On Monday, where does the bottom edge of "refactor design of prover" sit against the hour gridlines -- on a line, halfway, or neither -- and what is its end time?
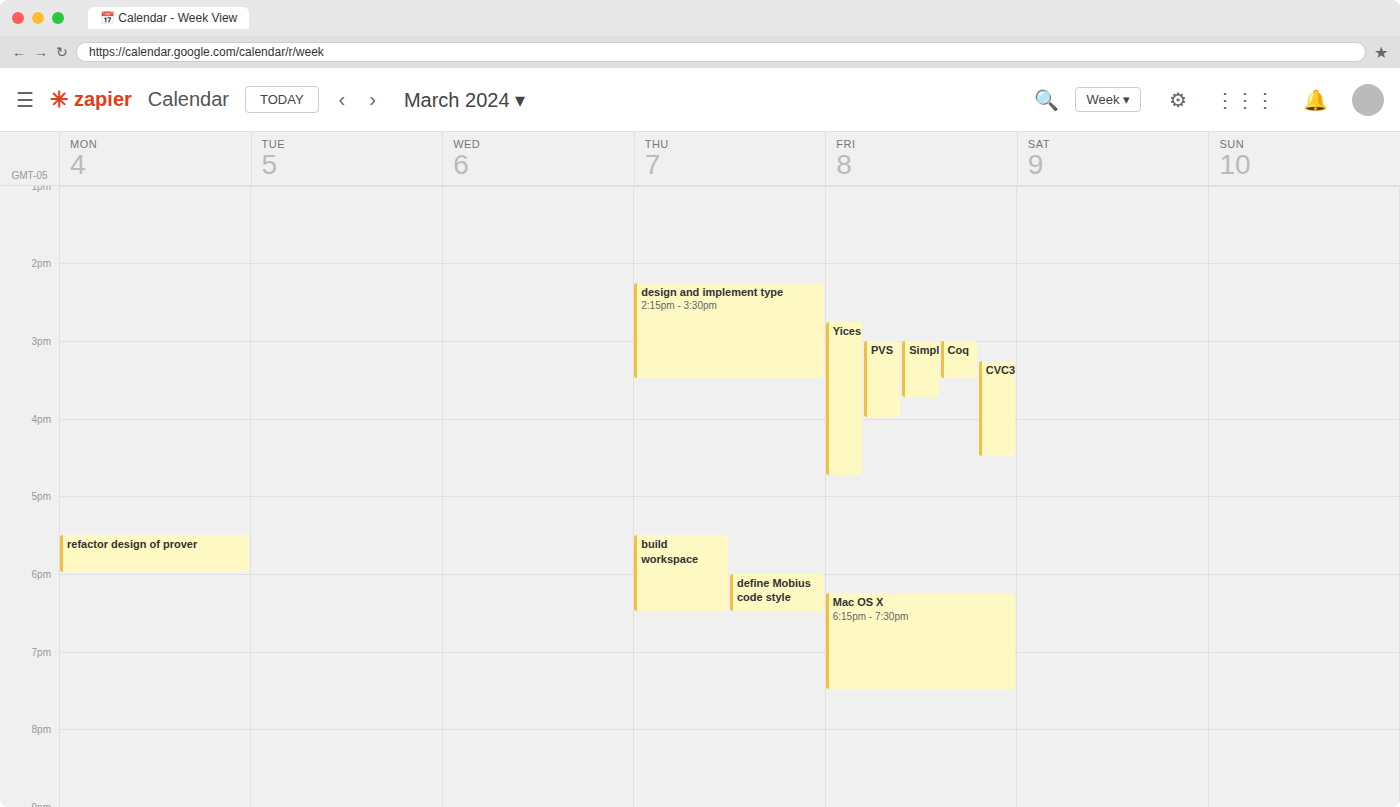
6:00 PM -- exactly on the 6 PM line.